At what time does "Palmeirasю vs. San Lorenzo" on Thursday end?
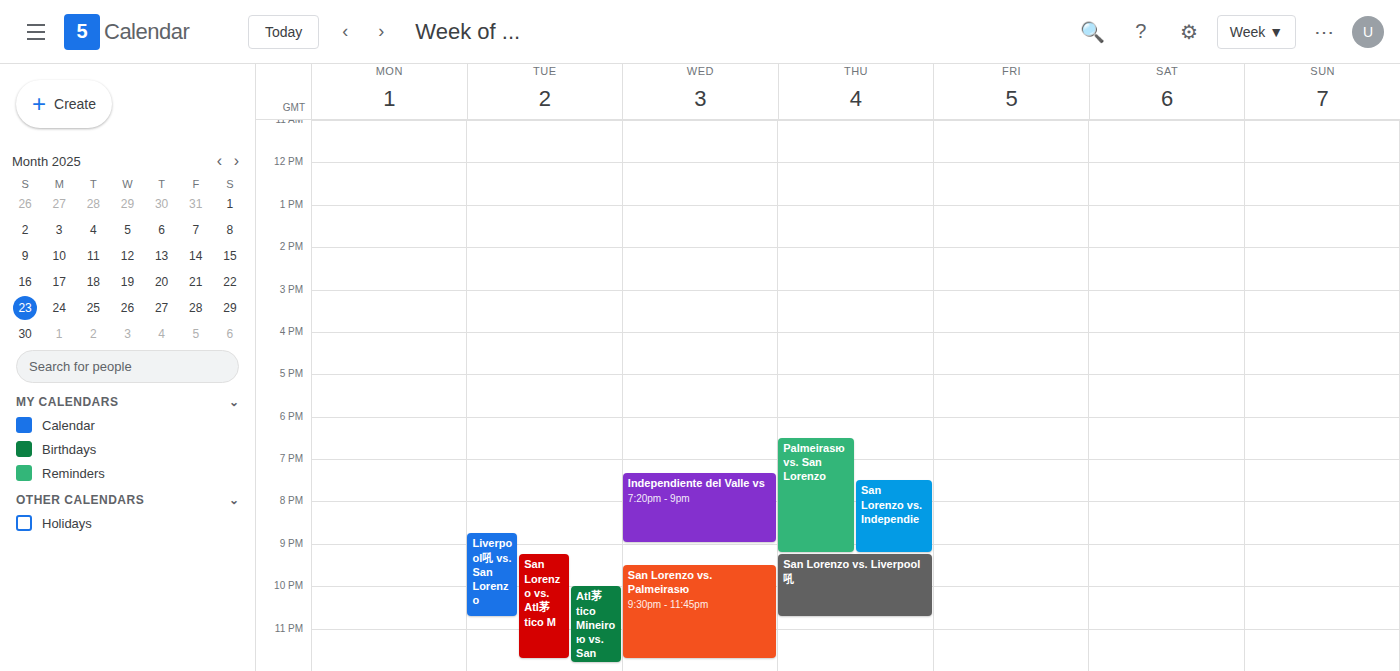
9:15 PM